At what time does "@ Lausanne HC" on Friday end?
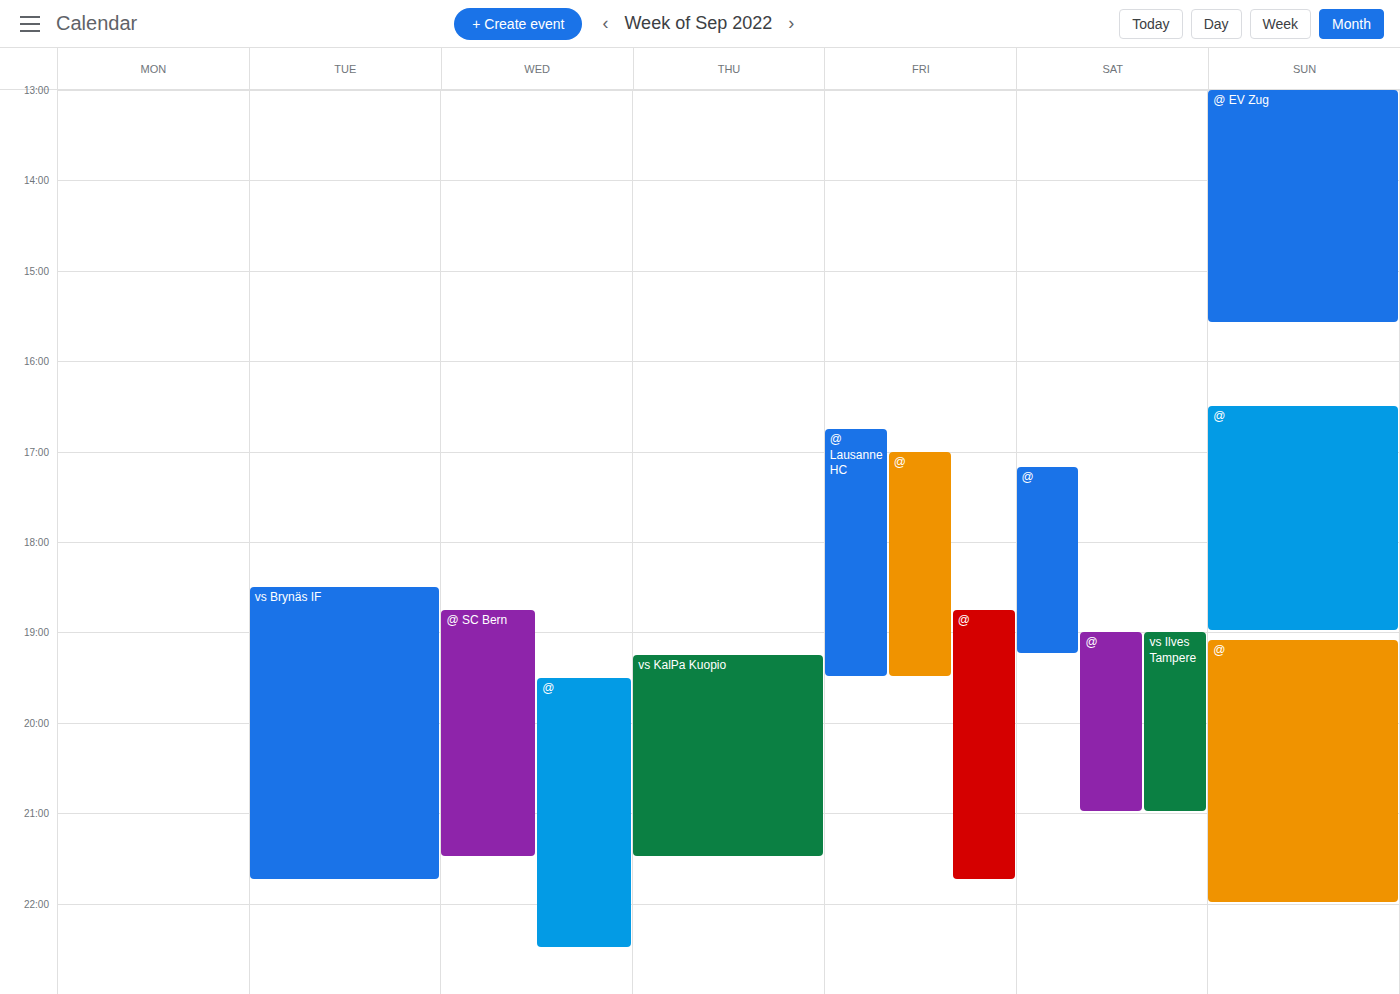
7:30 PM